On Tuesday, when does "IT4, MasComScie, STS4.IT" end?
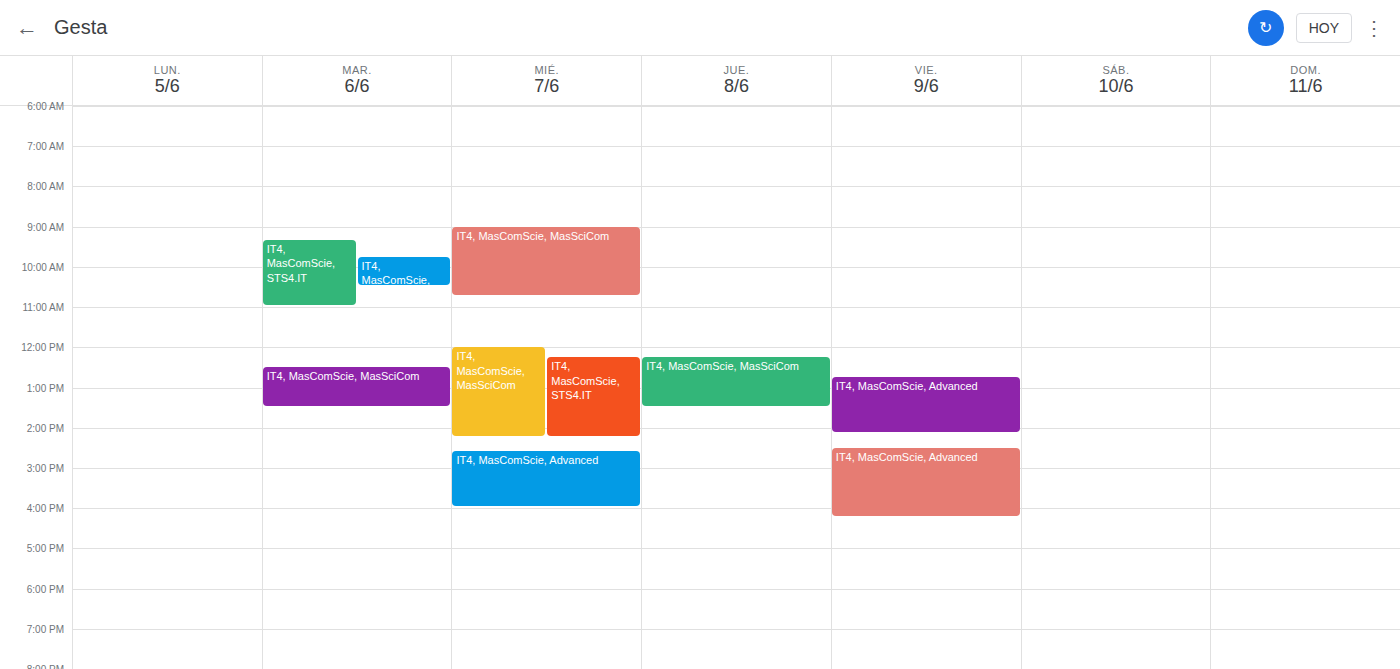
11:00